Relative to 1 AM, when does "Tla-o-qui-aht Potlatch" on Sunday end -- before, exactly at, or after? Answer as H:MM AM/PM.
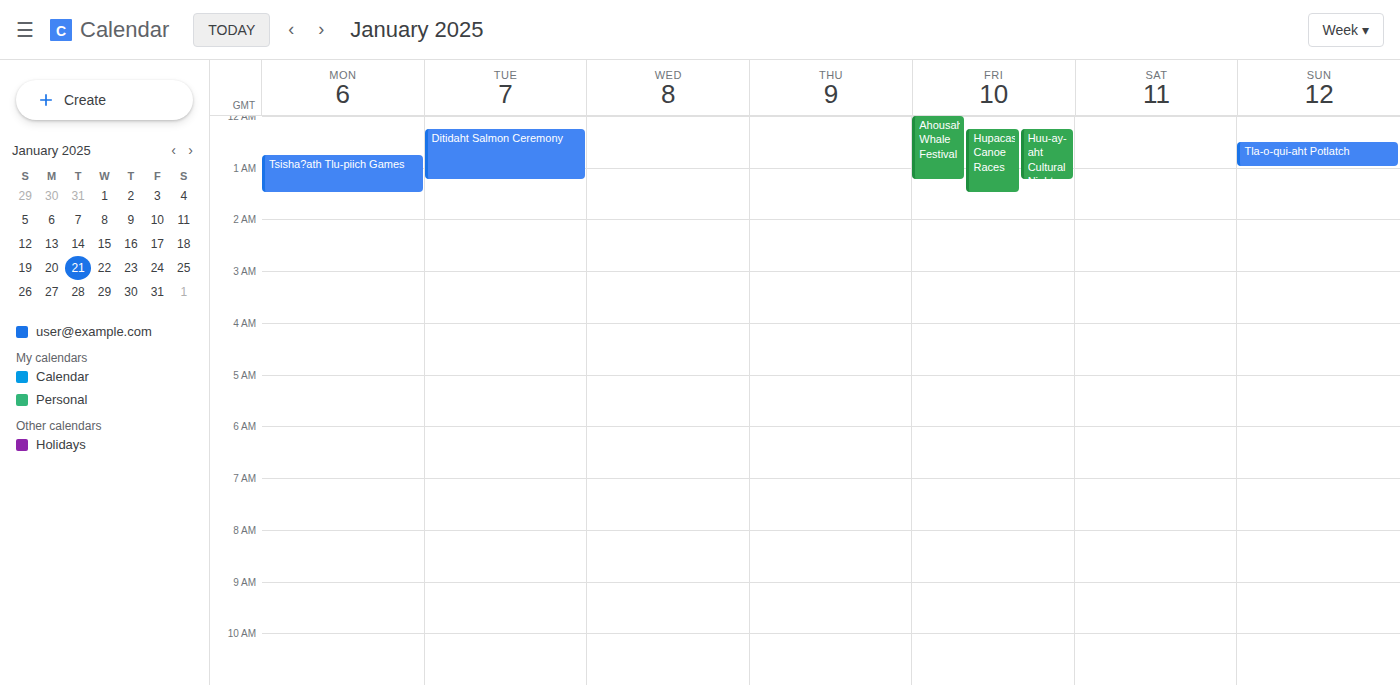
1:00 AM -- exactly at 1 AM, on the 1 AM line.